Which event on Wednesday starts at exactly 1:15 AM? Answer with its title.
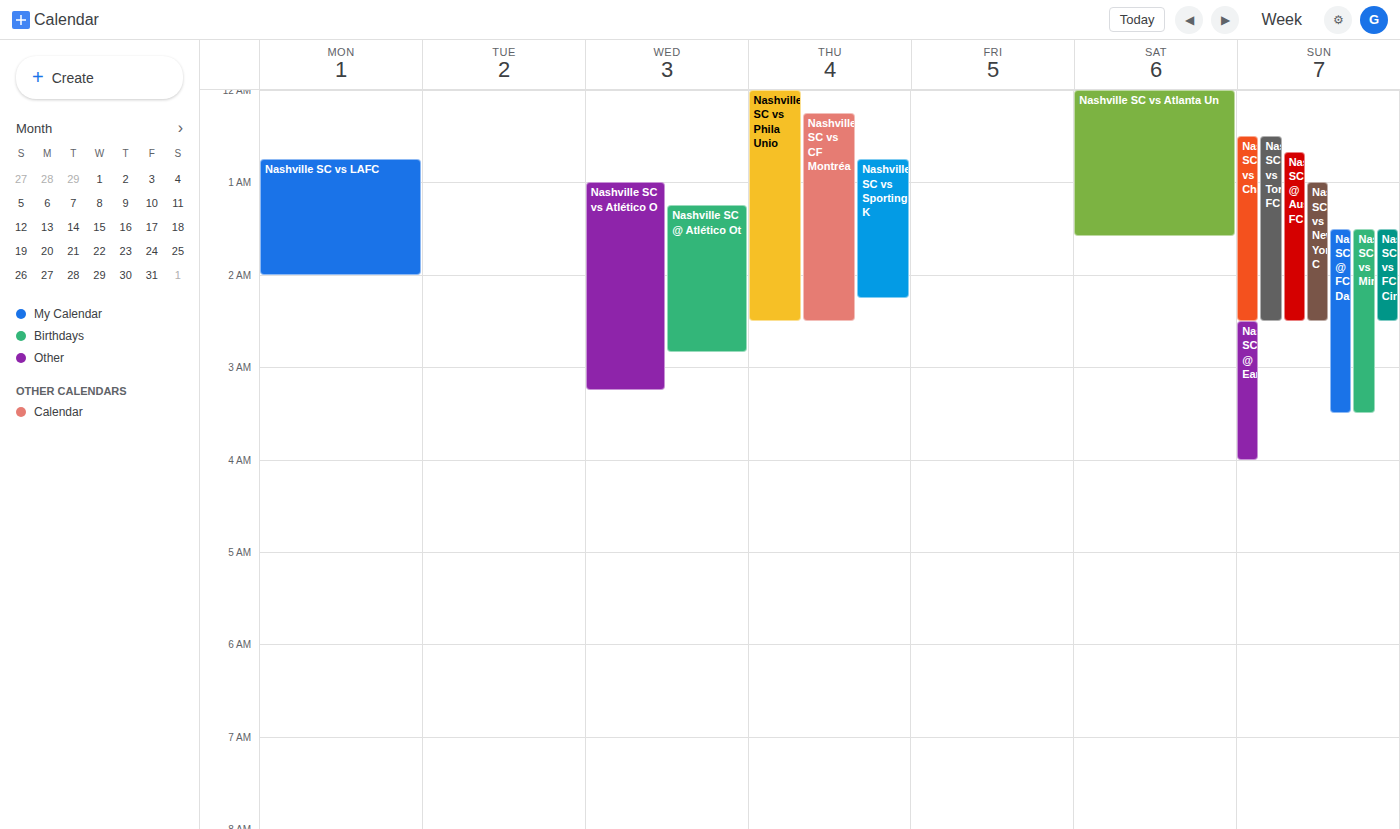
"Nashville SC @ Atlético Ot"